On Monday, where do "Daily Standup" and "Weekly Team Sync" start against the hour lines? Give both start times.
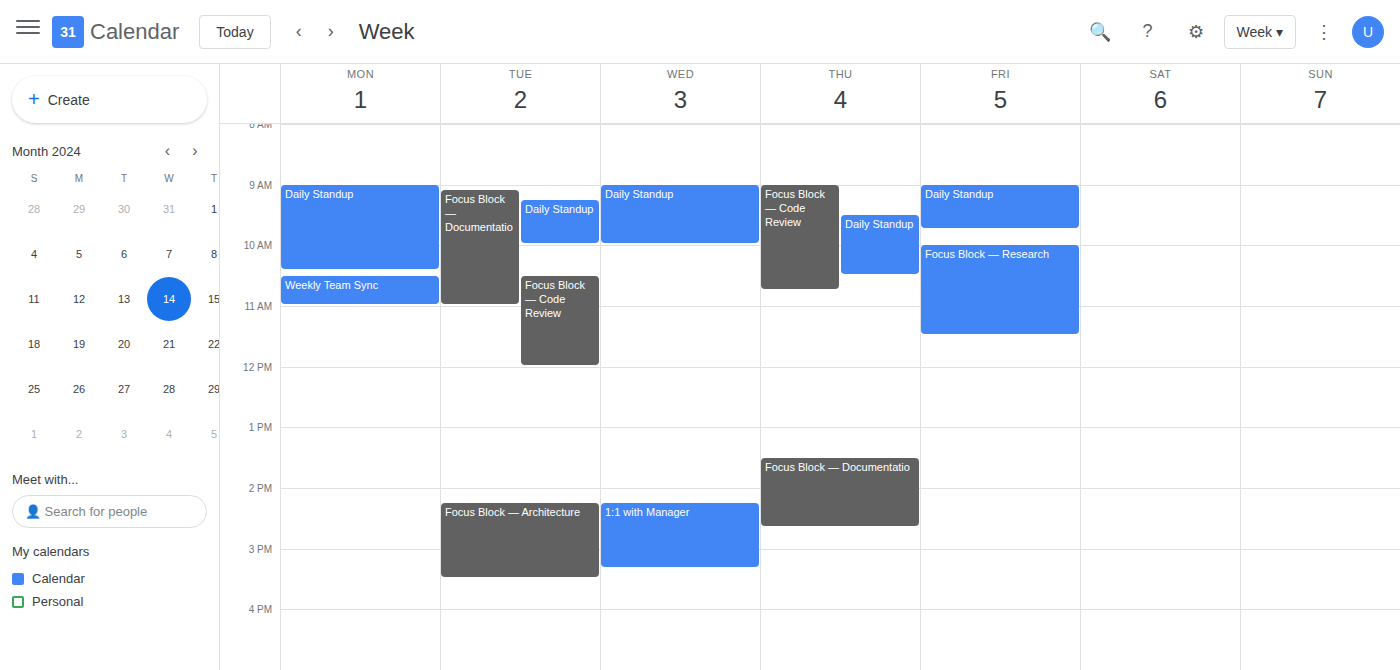
"Daily Standup": 9:00 AM, exactly on the 9 AM line. "Weekly Team Sync": 10:30 AM, halfway between the 10 AM and 11 AM lines.